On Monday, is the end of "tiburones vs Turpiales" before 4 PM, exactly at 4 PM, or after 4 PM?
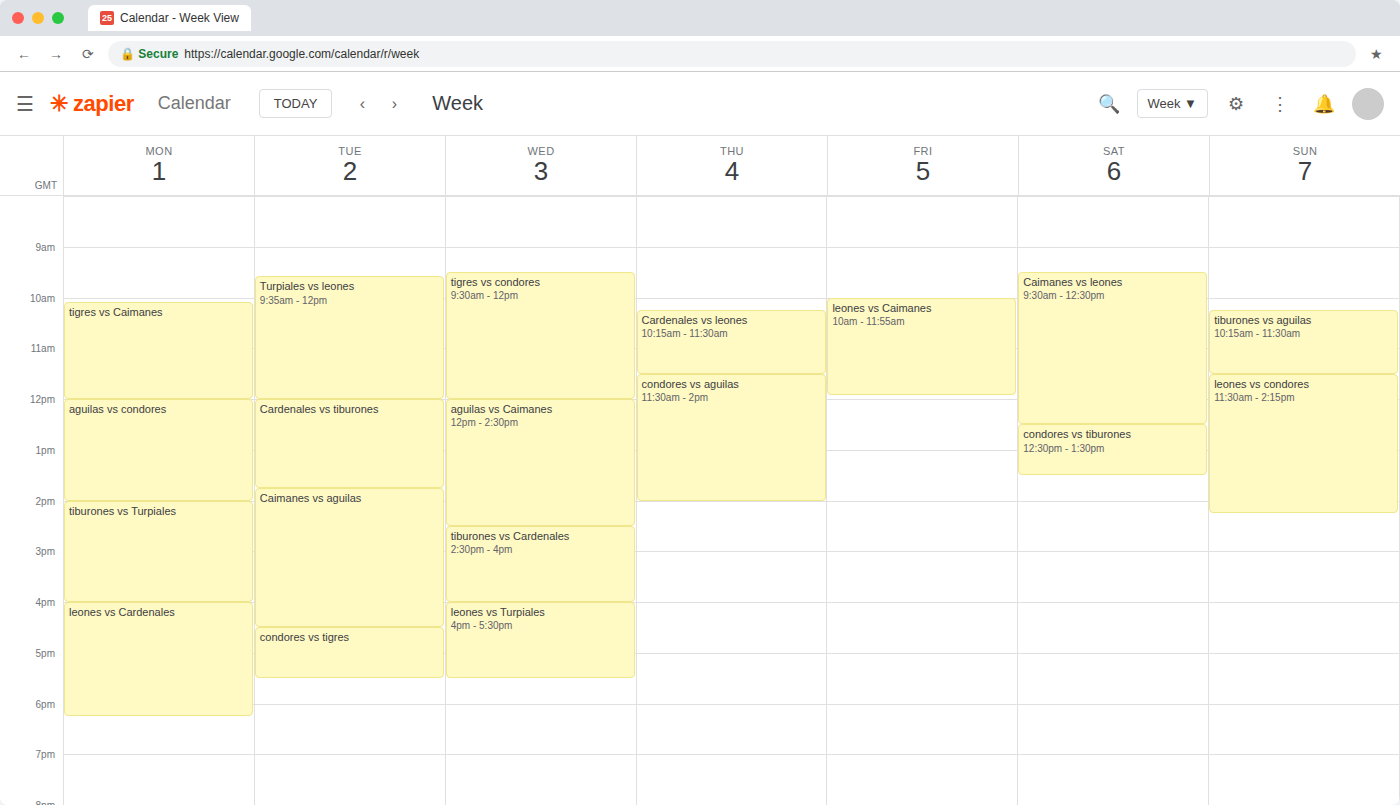
4:00 PM -- exactly at 4 PM, on the 4 PM line.